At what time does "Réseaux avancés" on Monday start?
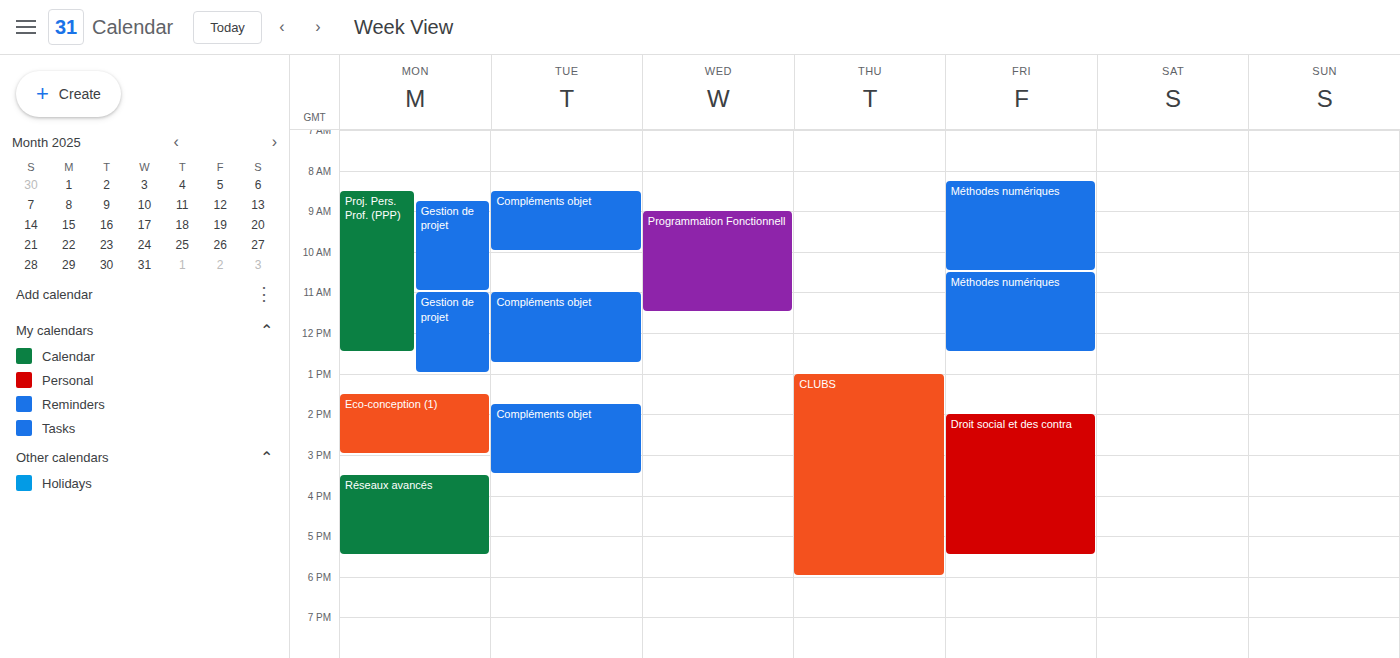
3:30 PM